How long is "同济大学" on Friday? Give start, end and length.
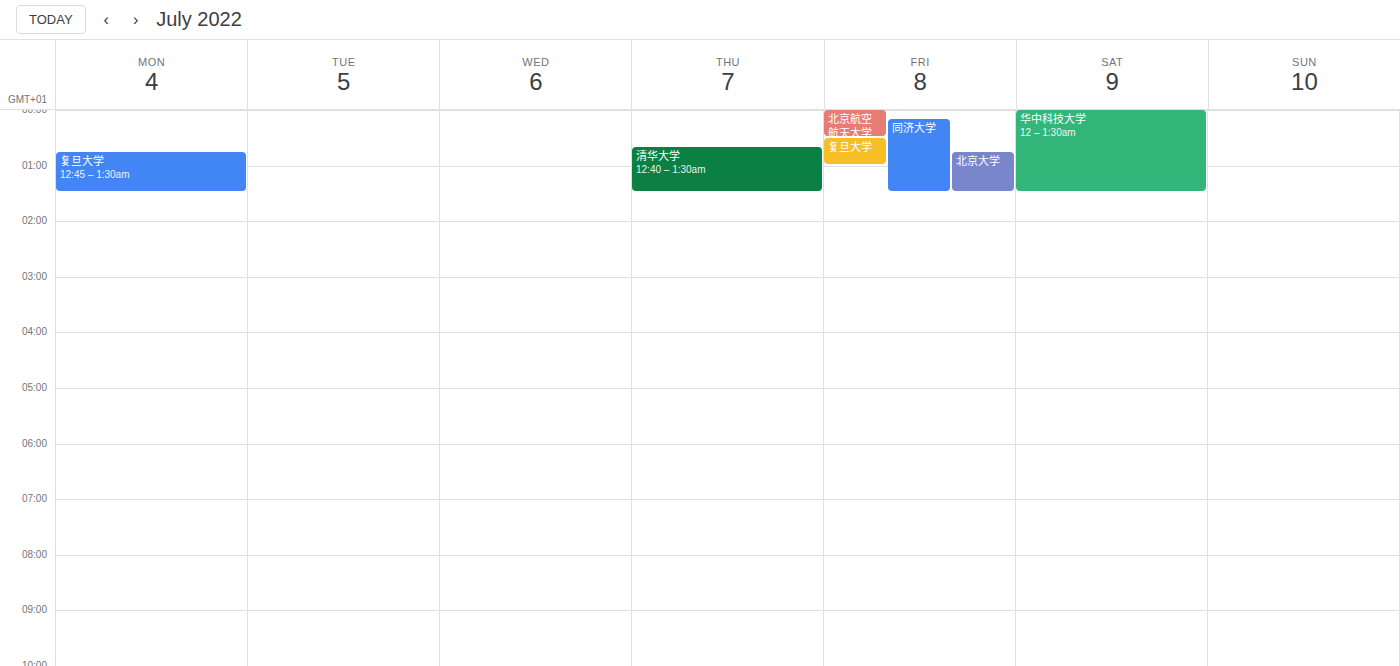
12:10 AM to 1:30 AM, 1 hour 20 minutes